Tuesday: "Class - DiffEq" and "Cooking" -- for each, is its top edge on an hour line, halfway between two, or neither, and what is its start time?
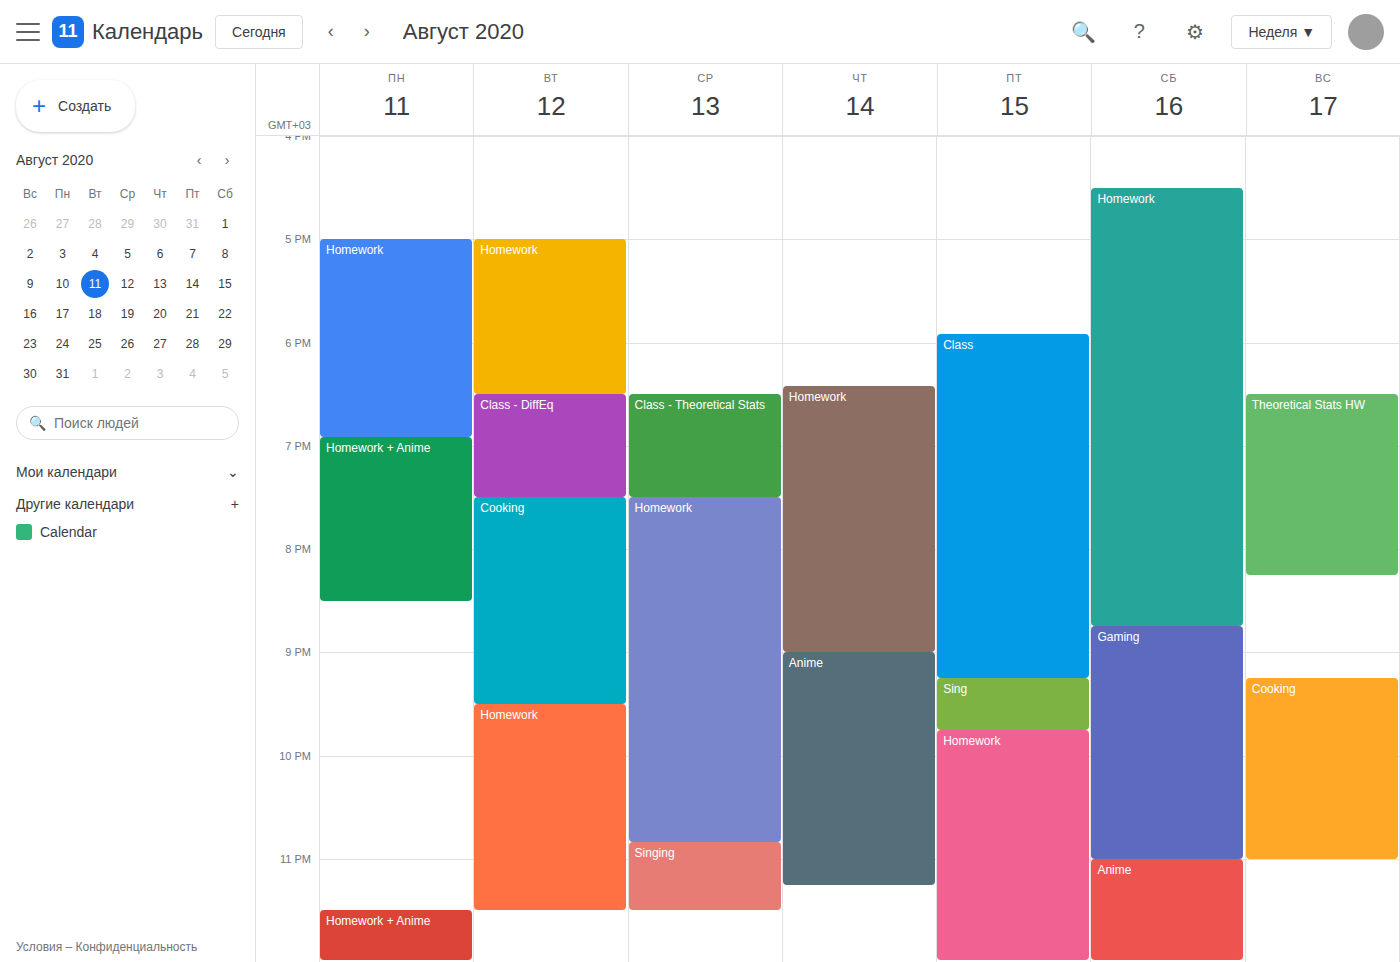
"Class - DiffEq": 6:30 PM, halfway between the 6 PM and 7 PM lines. "Cooking": 7:30 PM, halfway between the 7 PM and 8 PM lines.